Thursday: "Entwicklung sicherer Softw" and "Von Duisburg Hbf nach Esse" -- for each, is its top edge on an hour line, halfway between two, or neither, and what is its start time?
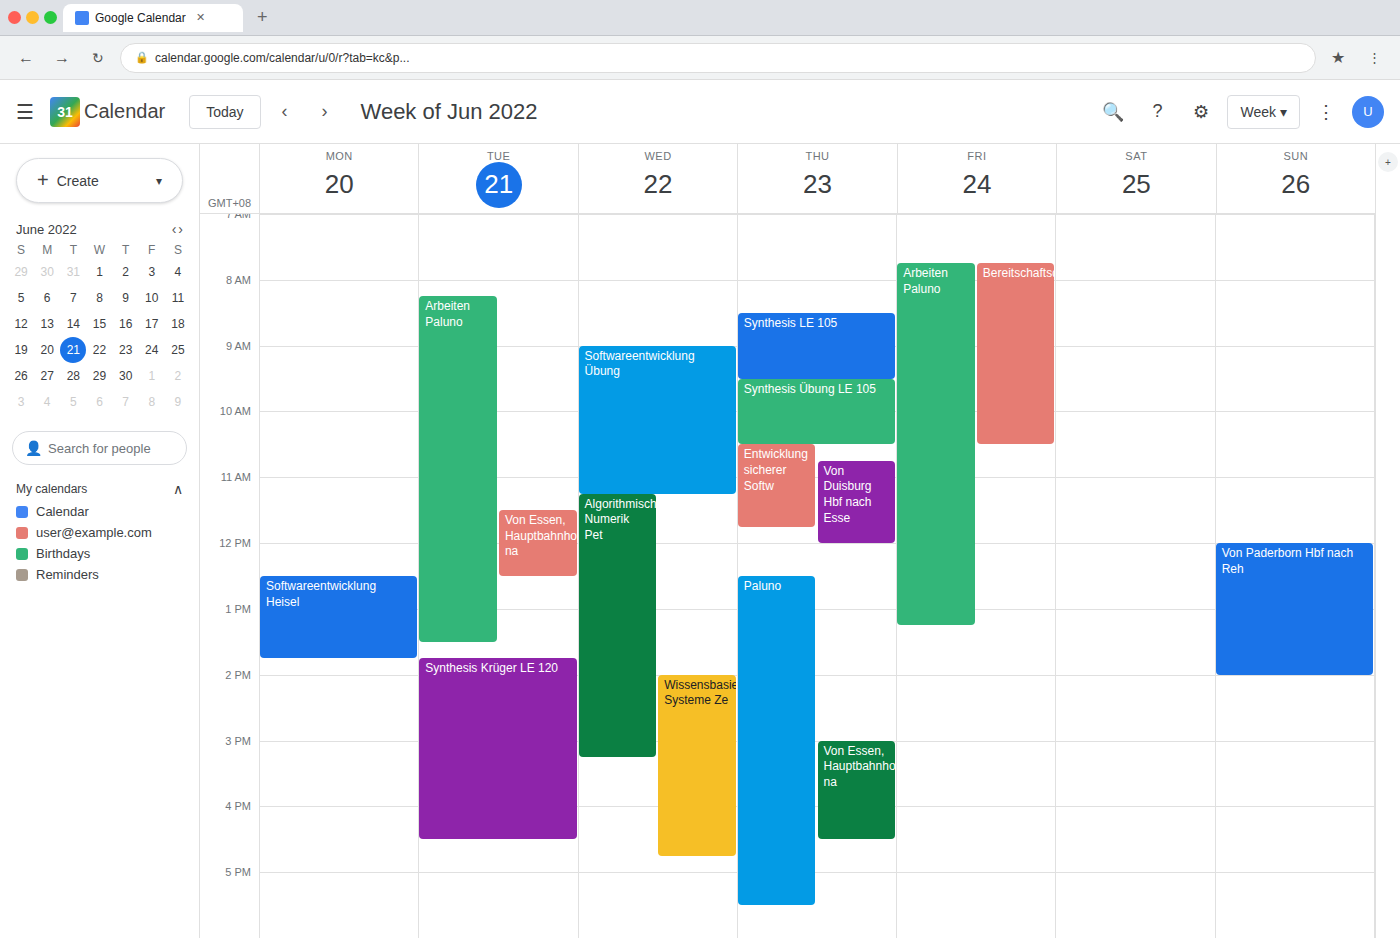
"Entwicklung sicherer Softw": 10:30 AM, halfway between the 10 AM and 11 AM lines. "Von Duisburg Hbf nach Esse": 10:45 AM, neither: three quarters of the way from the 10 AM line to the 11 AM line.